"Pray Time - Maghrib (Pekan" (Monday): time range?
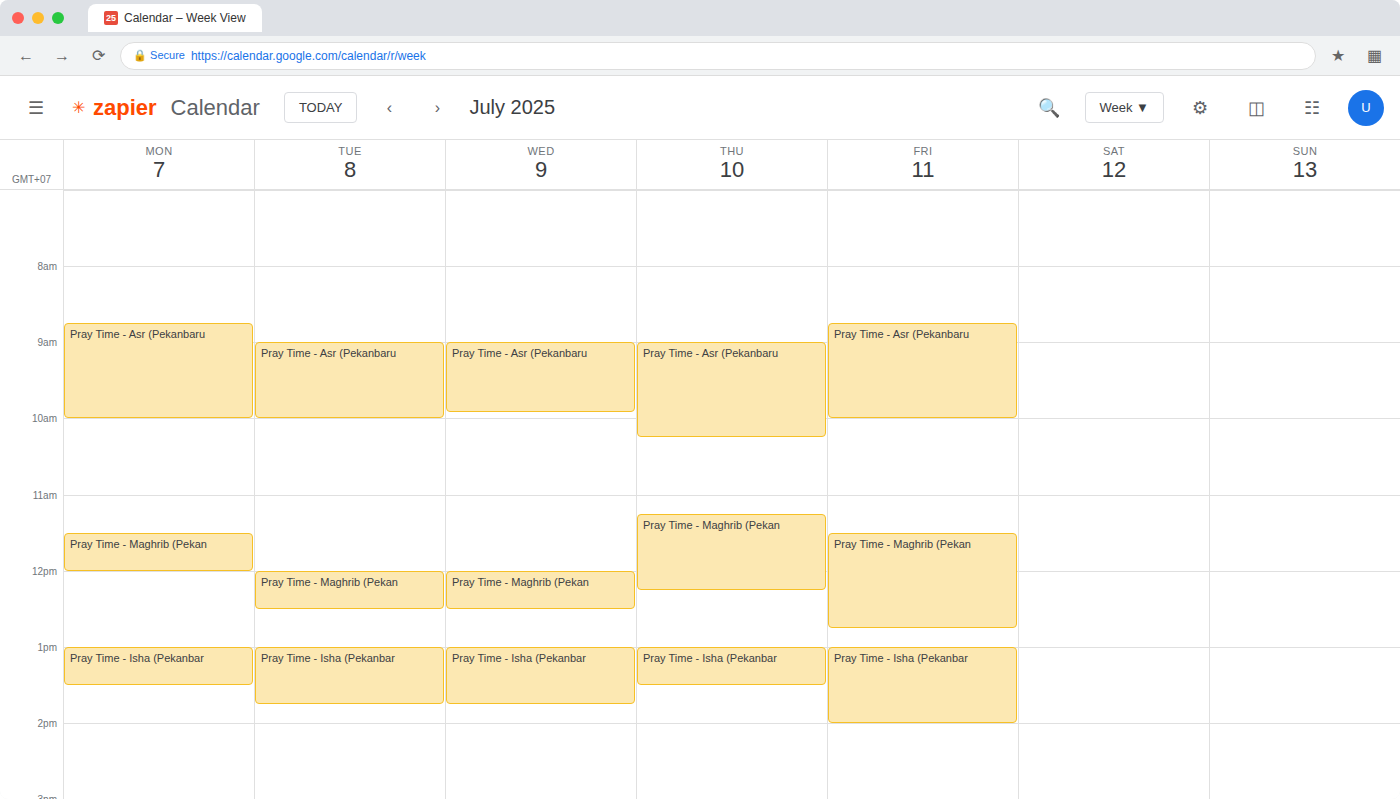
11:30 AM to 12:00 PM